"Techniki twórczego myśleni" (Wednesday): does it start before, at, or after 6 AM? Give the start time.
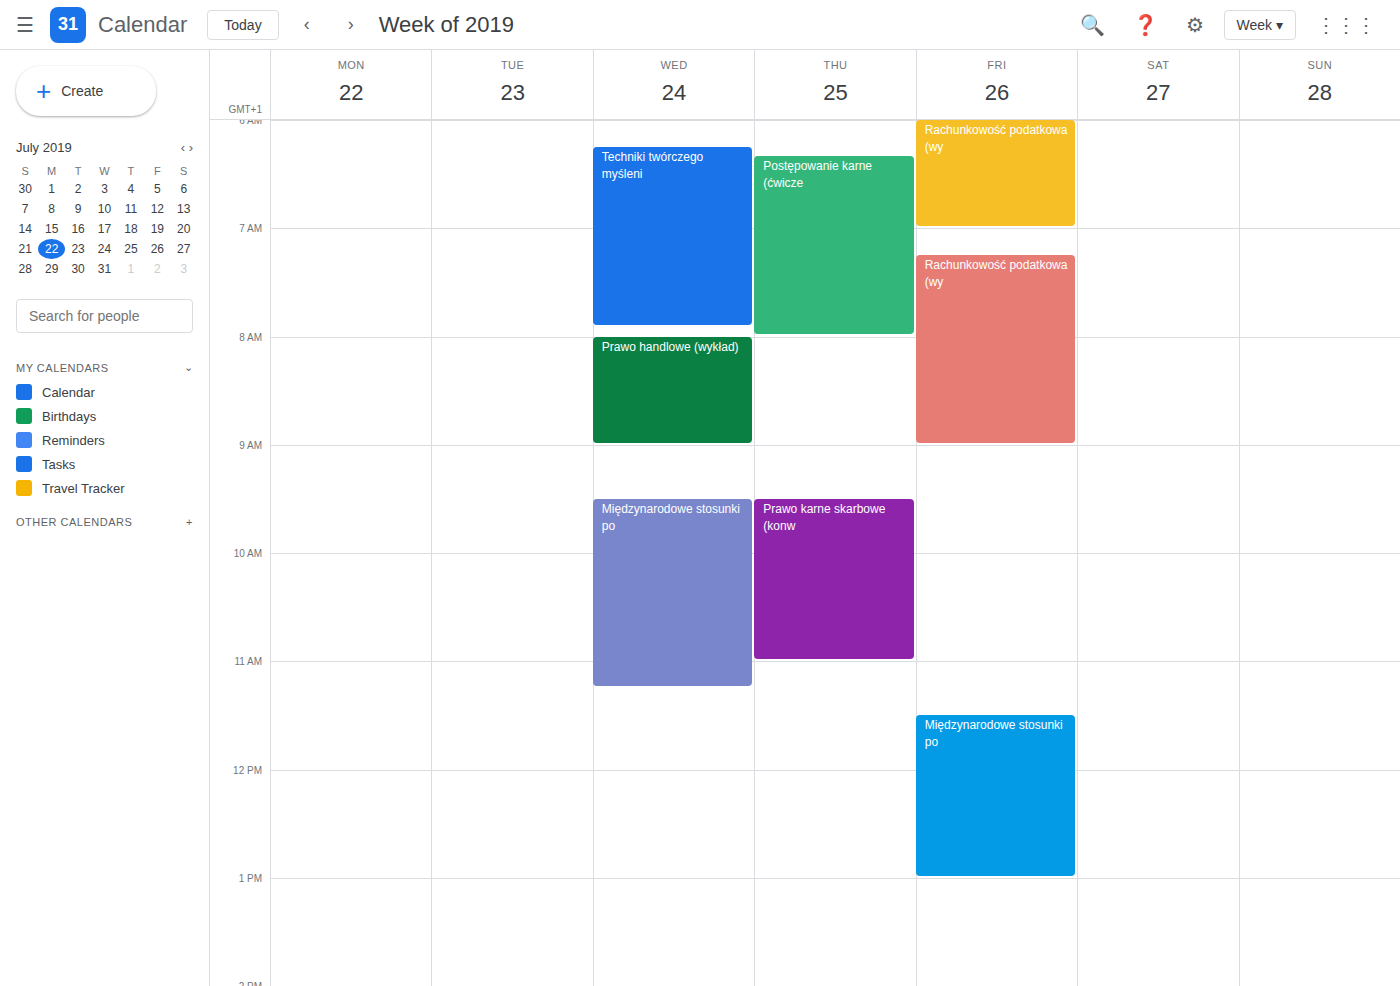
6:15 AM -- after 6 AM, 15 minutes below the 6 AM line.